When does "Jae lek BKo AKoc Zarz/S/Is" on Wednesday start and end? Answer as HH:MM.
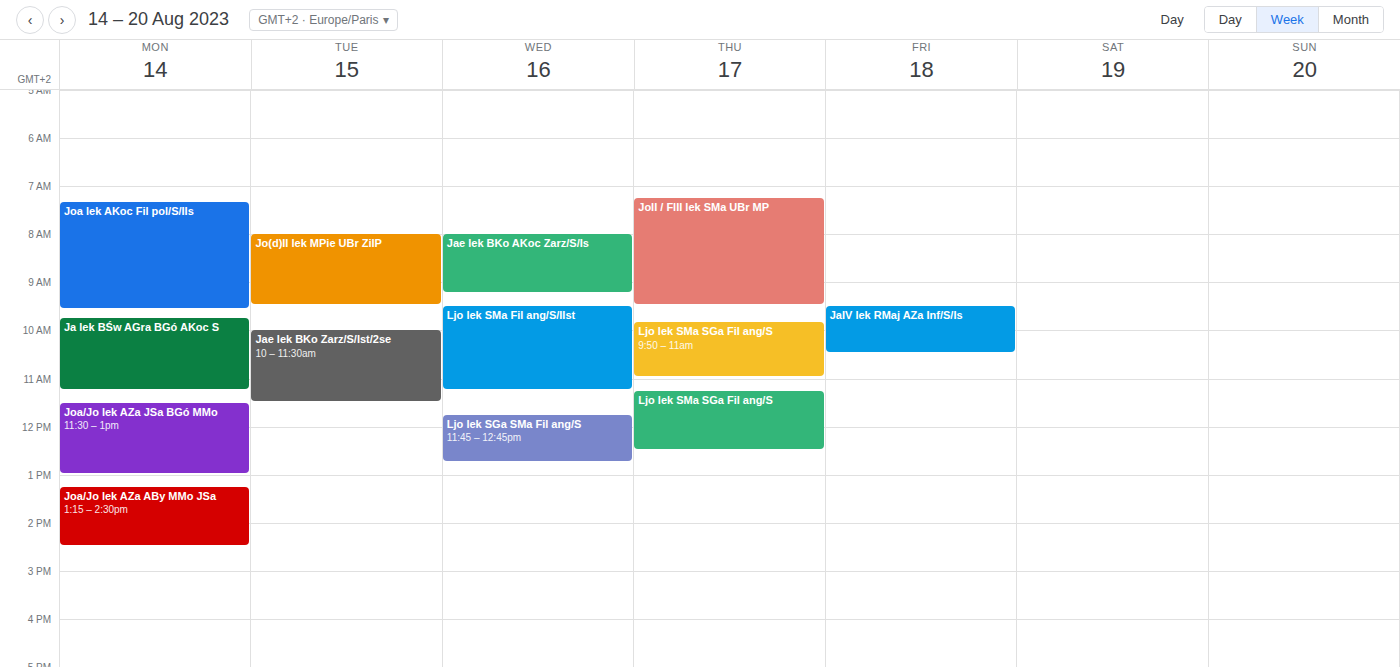
08:00 to 09:15